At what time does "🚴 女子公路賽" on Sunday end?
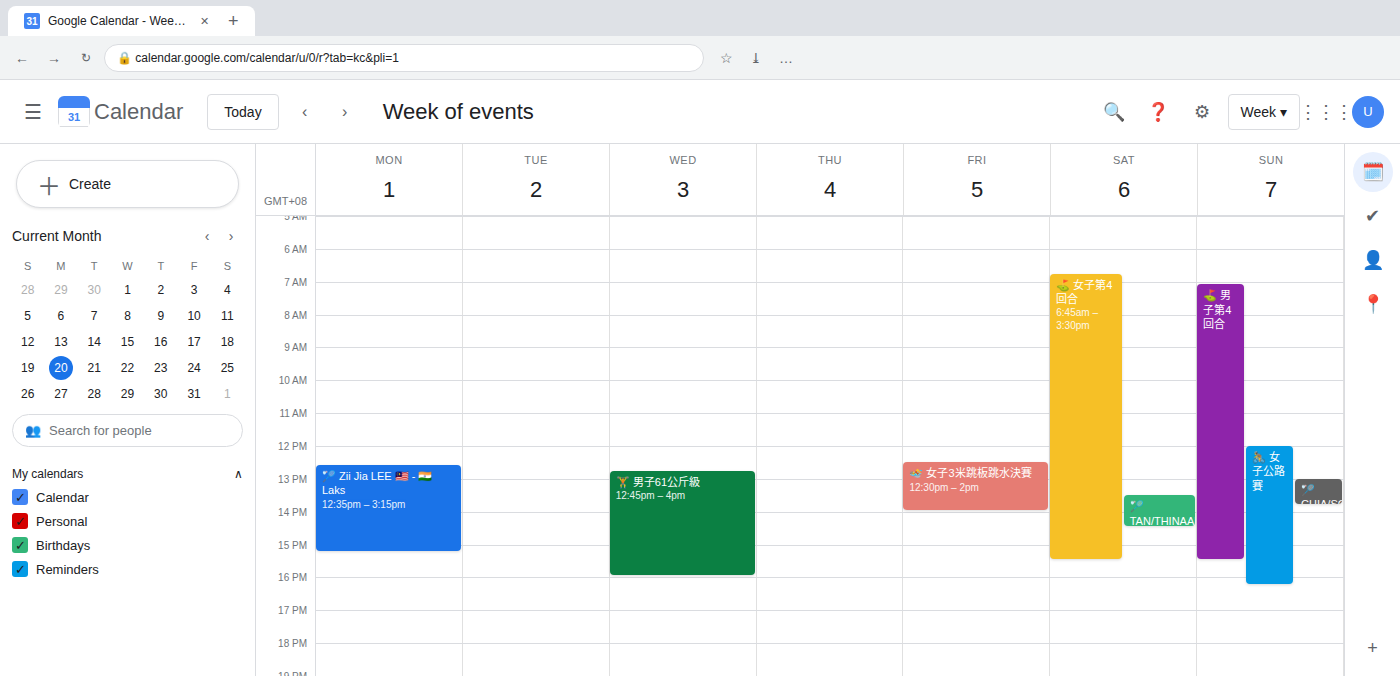
4:15 PM